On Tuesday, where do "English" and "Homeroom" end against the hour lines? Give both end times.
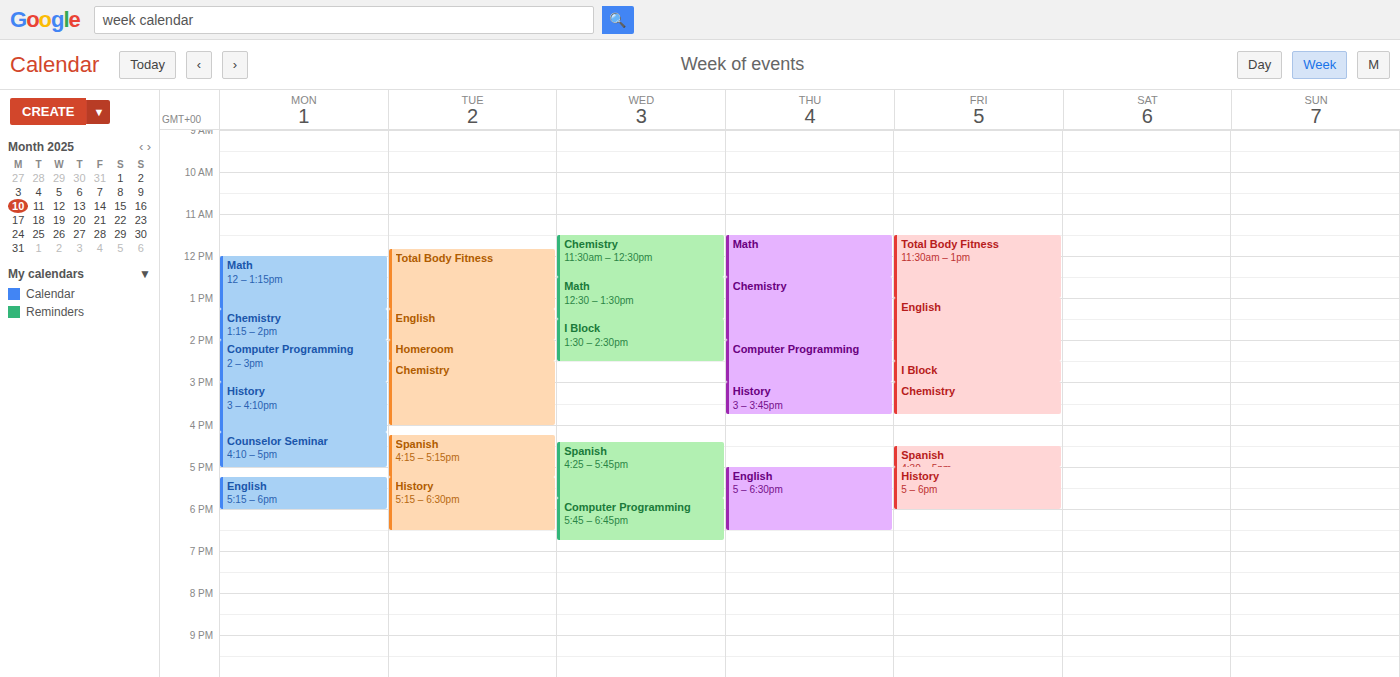
"English": 2:00 PM, exactly on the 2 PM line. "Homeroom": 2:30 PM, halfway between the 2 PM and 3 PM lines.